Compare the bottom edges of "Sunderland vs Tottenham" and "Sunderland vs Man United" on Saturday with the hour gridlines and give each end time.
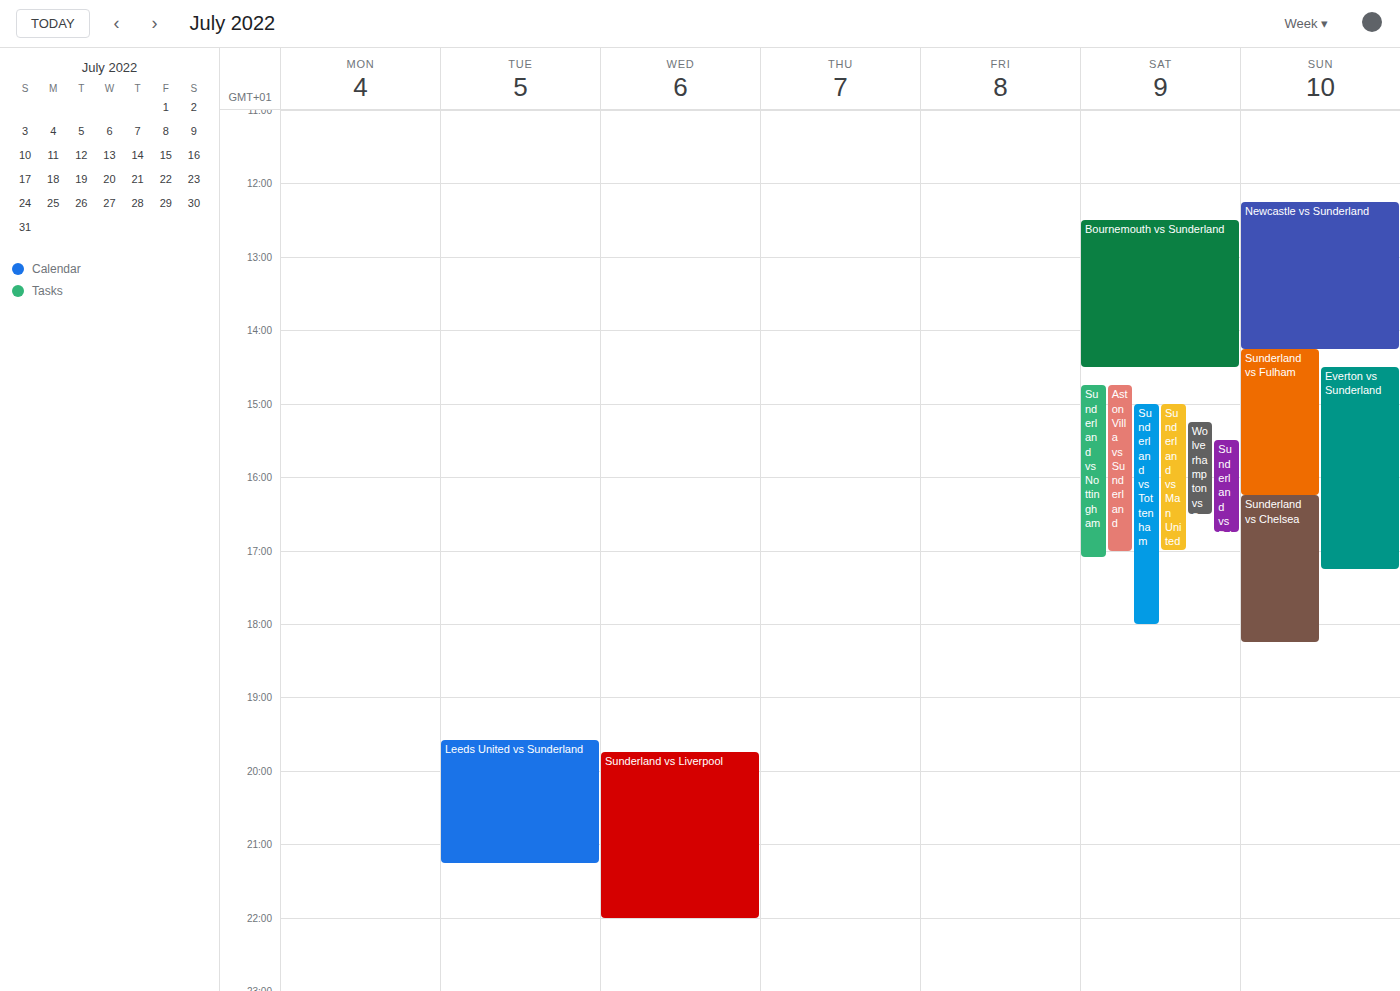
"Sunderland vs Tottenham": 18:00, exactly on the 18:00 line. "Sunderland vs Man United": 17:00, exactly on the 17:00 line.